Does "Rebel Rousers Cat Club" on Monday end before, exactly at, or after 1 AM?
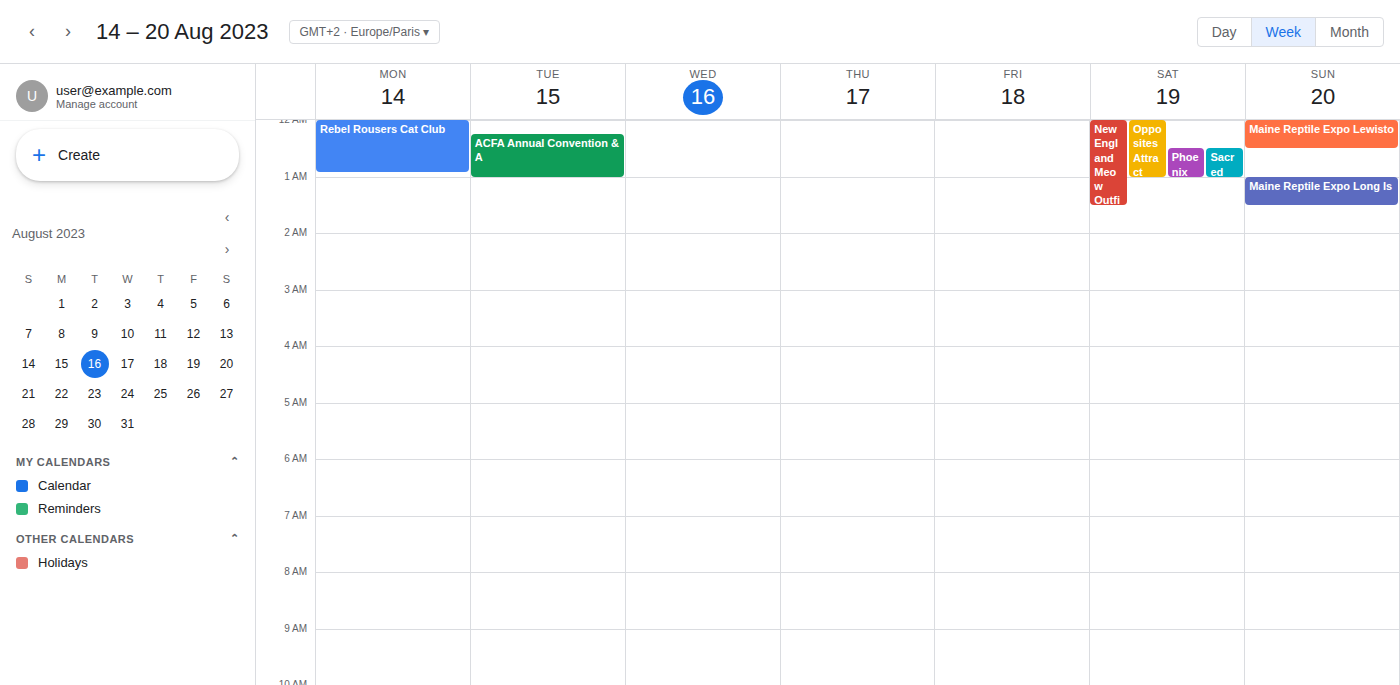
12:55 AM -- before 1 AM, 5 minutes above the 1 AM line.